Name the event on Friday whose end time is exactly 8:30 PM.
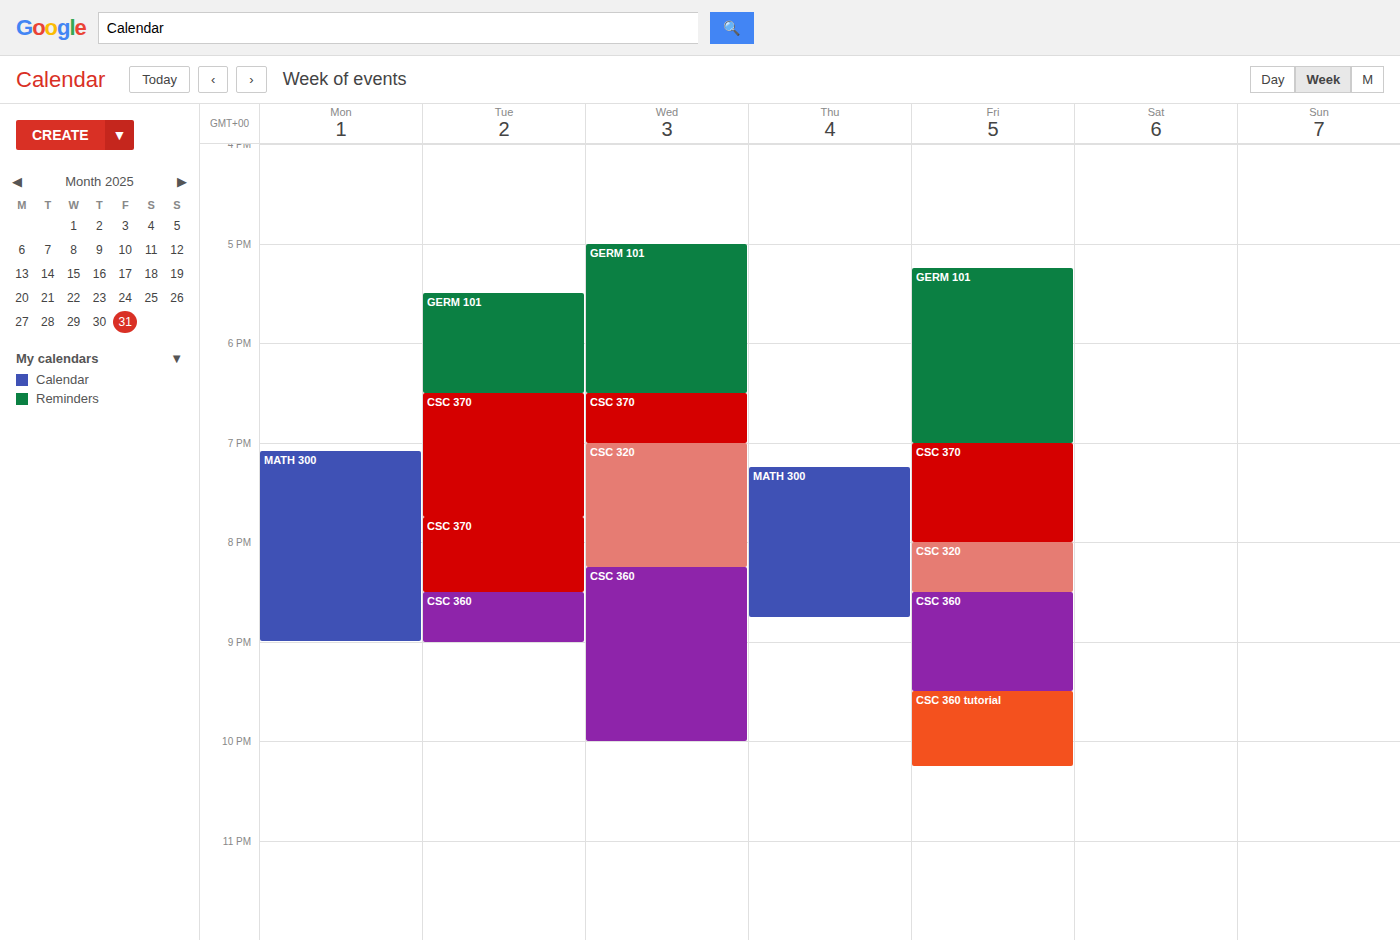
"CSC 320"